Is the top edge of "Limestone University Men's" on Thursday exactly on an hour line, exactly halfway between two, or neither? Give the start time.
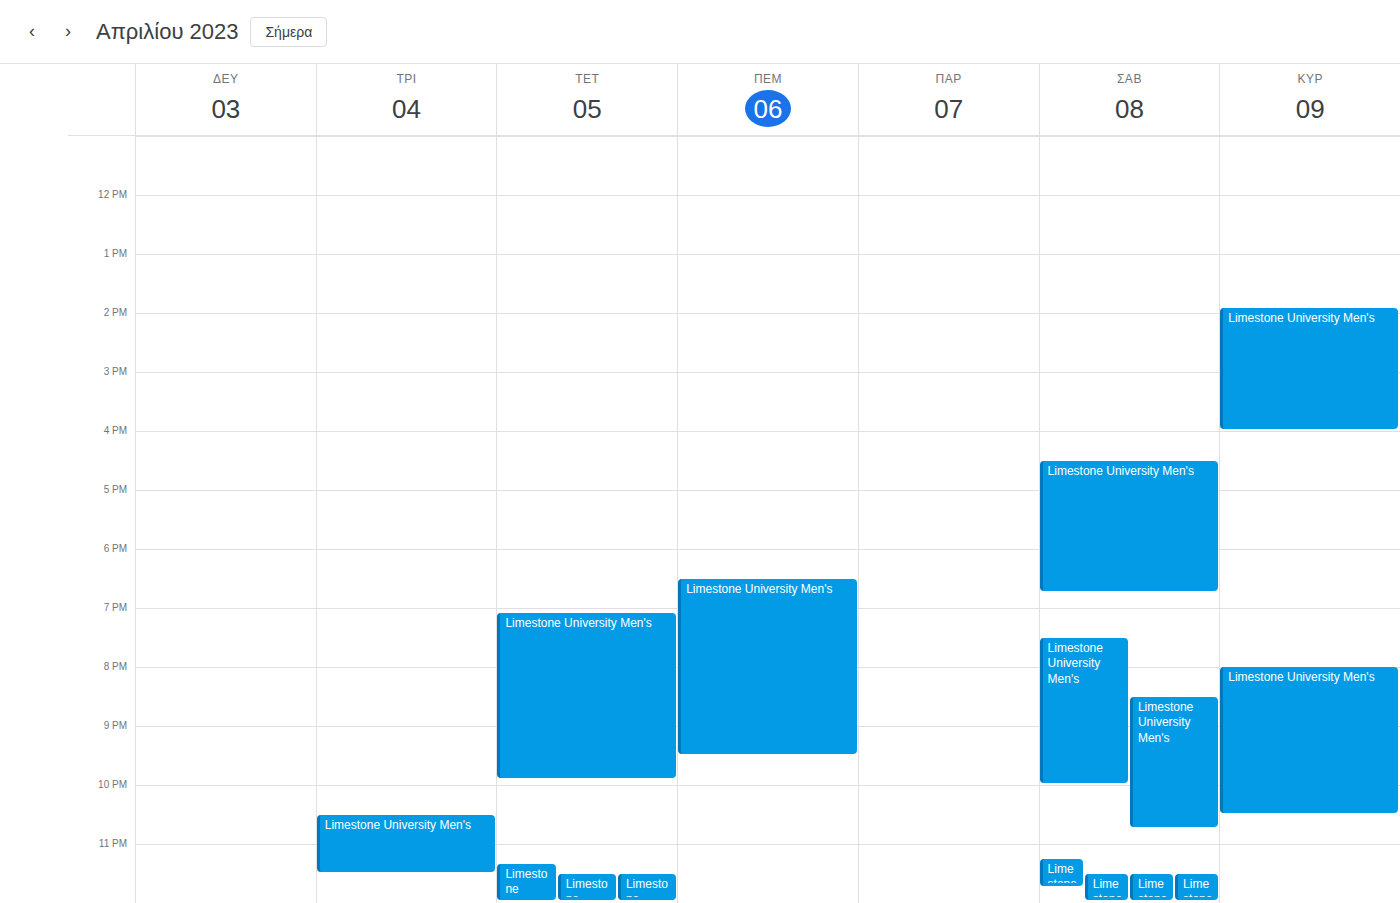
18:30 -- halfway between the 18:00 and 19:00 lines.